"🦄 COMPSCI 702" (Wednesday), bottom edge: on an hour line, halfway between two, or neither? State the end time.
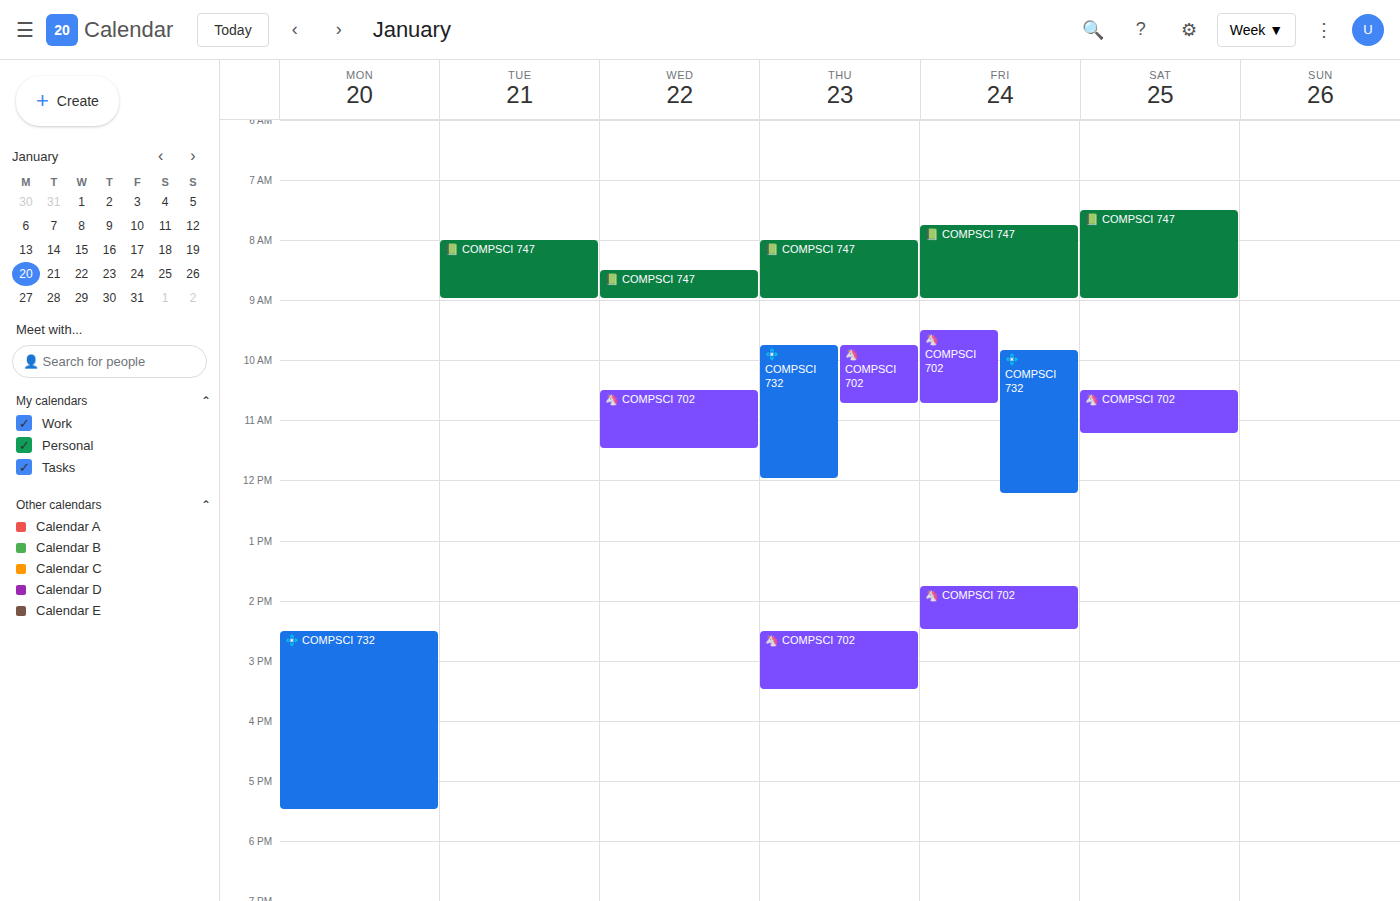
11:30 AM -- halfway between the 11 AM and 12 PM lines.